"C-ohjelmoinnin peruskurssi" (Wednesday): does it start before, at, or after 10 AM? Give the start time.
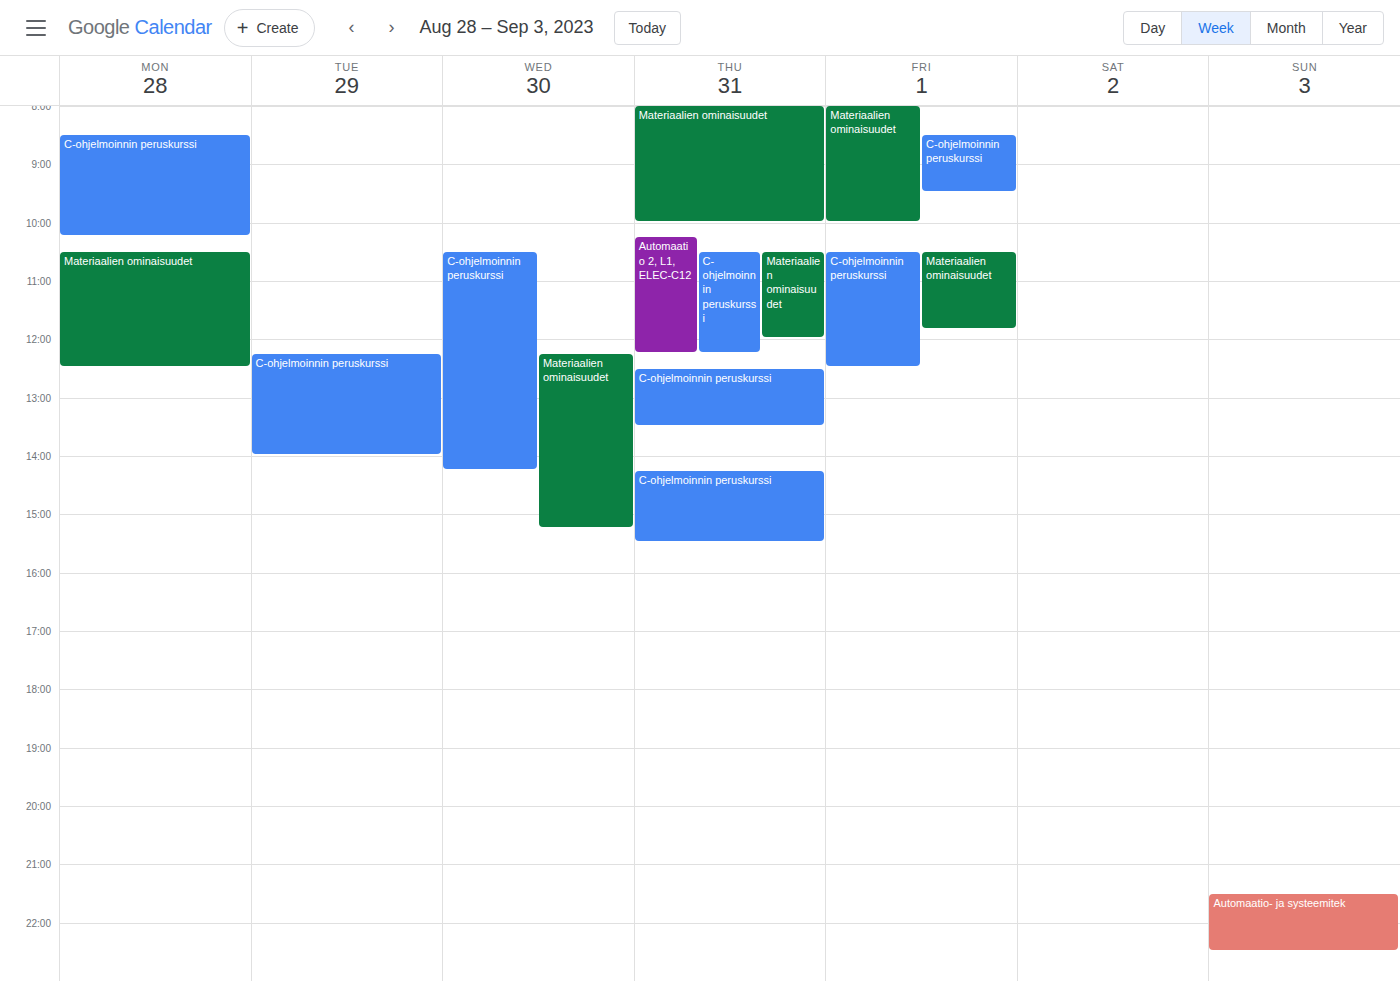
10:30 AM -- after 10 AM, 30 minutes below the 10 AM line.